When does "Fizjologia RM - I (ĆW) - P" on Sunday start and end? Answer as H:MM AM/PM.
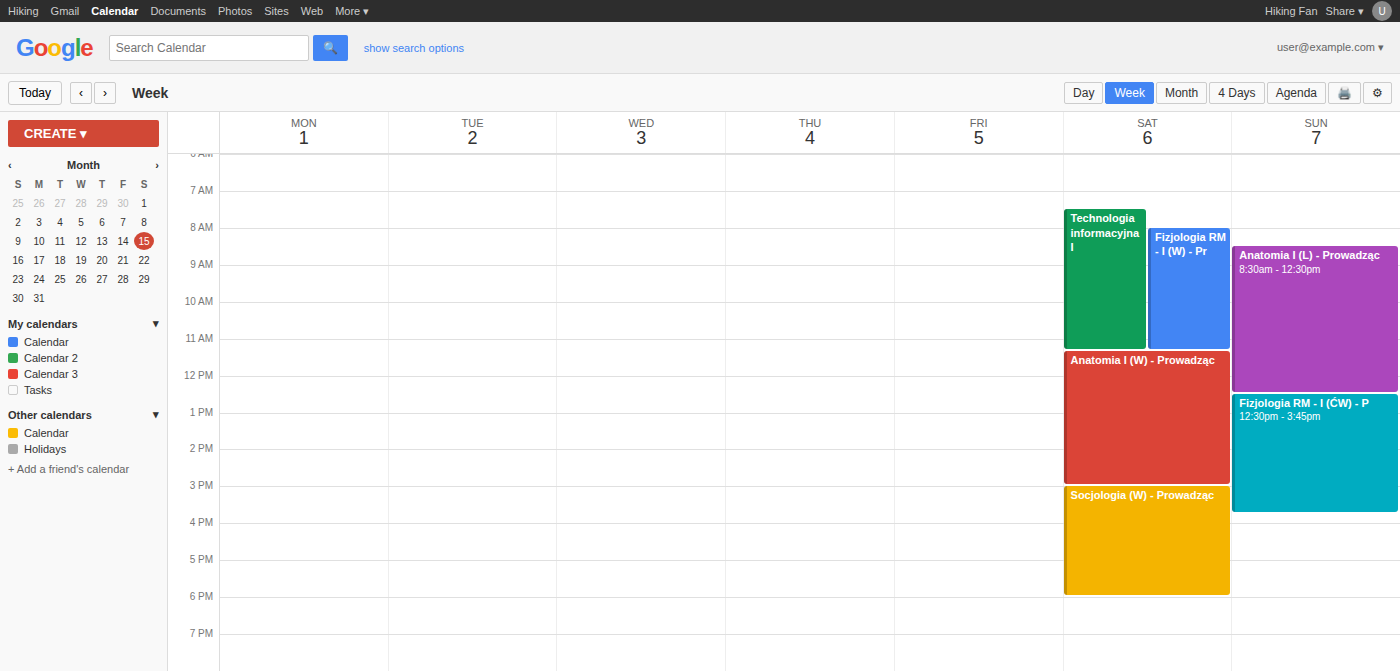
12:30 PM to 3:45 PM